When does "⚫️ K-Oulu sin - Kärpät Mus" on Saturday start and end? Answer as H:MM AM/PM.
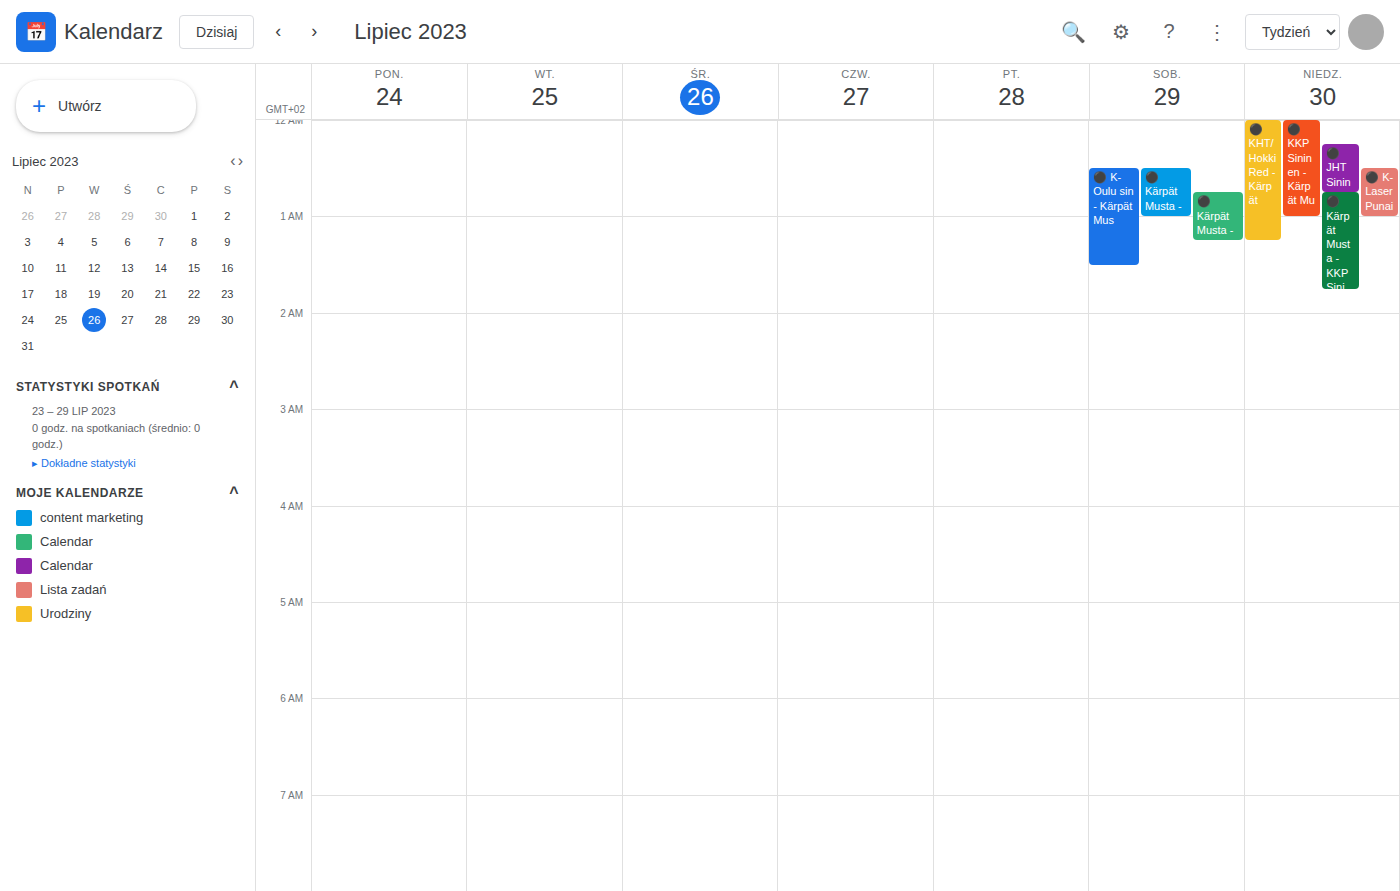
12:30 AM to 1:30 AM